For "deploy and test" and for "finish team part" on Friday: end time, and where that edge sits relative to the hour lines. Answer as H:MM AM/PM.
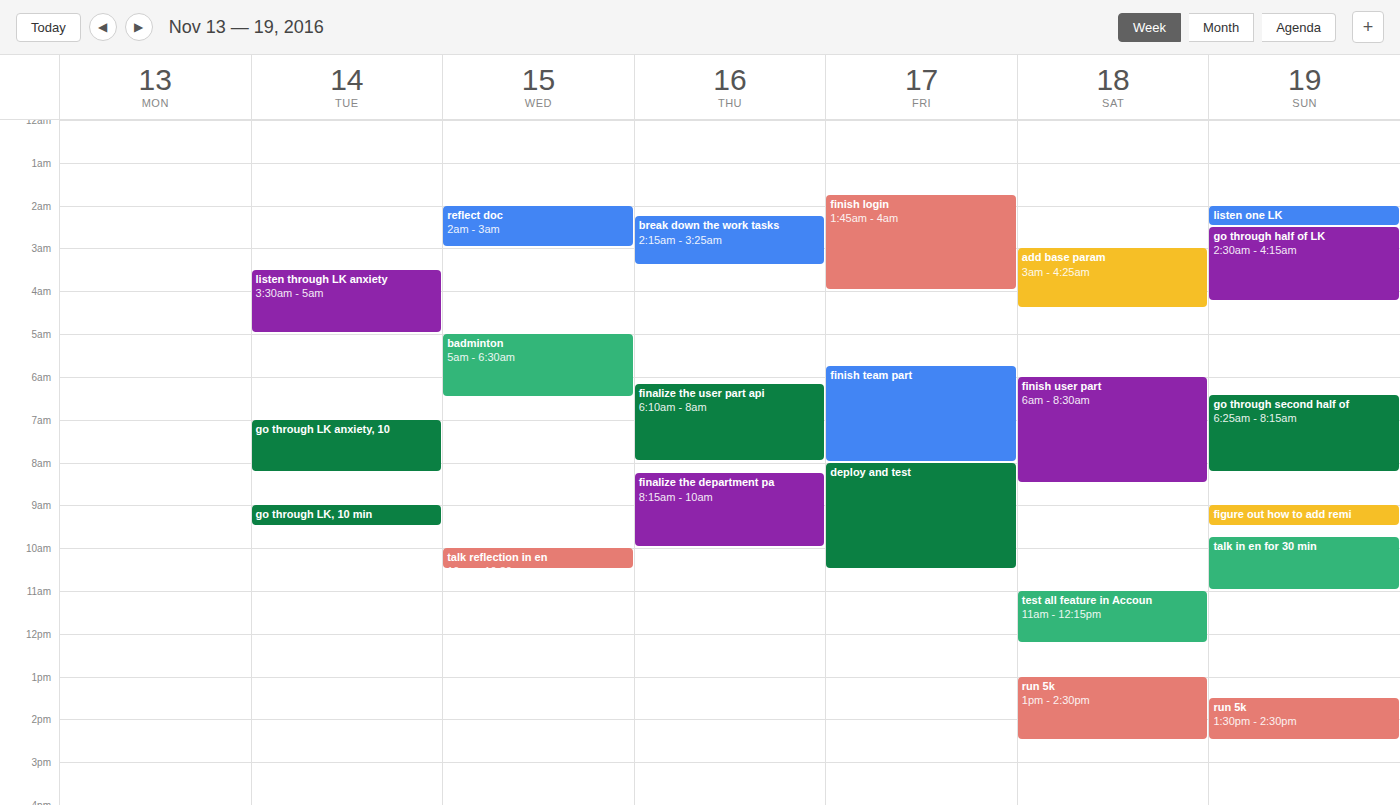
"deploy and test": 10:30 AM, halfway between the 10 AM and 11 AM lines. "finish team part": 8:00 AM, exactly on the 8 AM line.